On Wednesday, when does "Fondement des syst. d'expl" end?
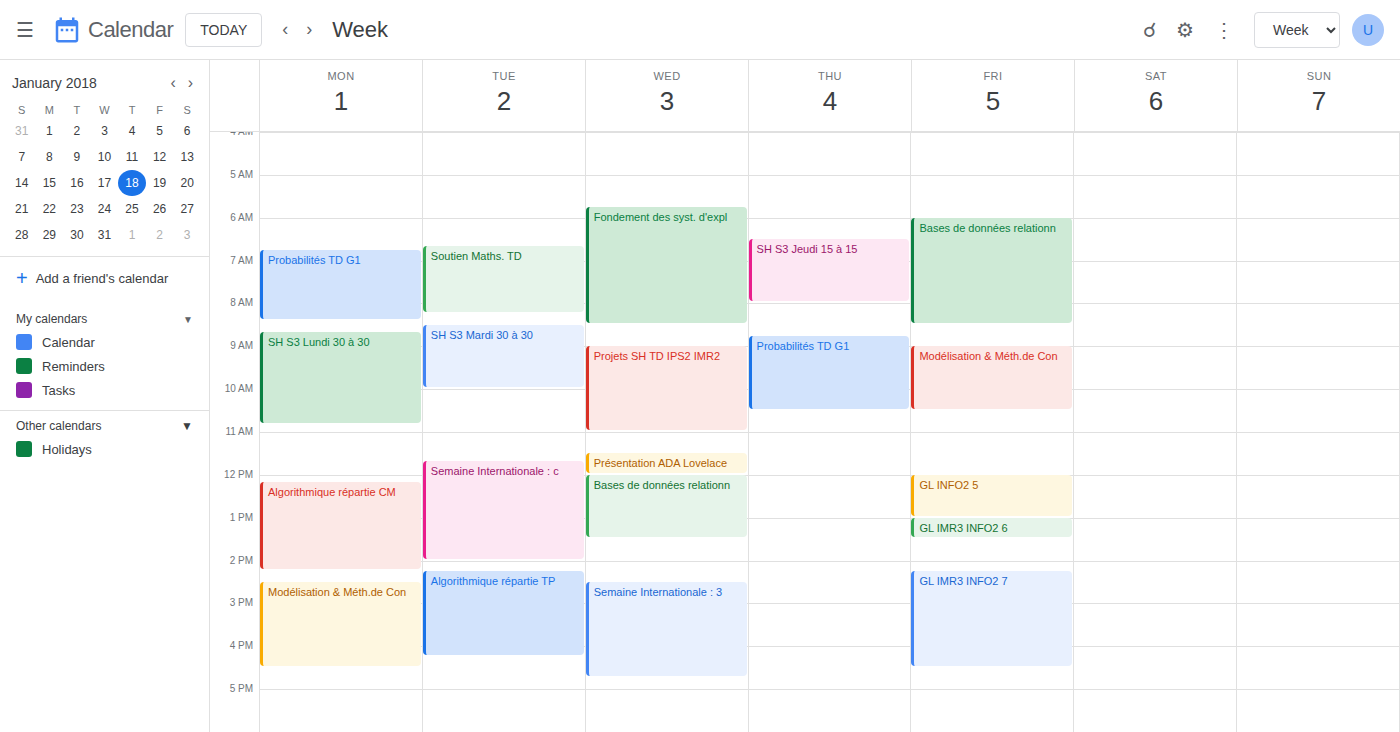
8:30 AM